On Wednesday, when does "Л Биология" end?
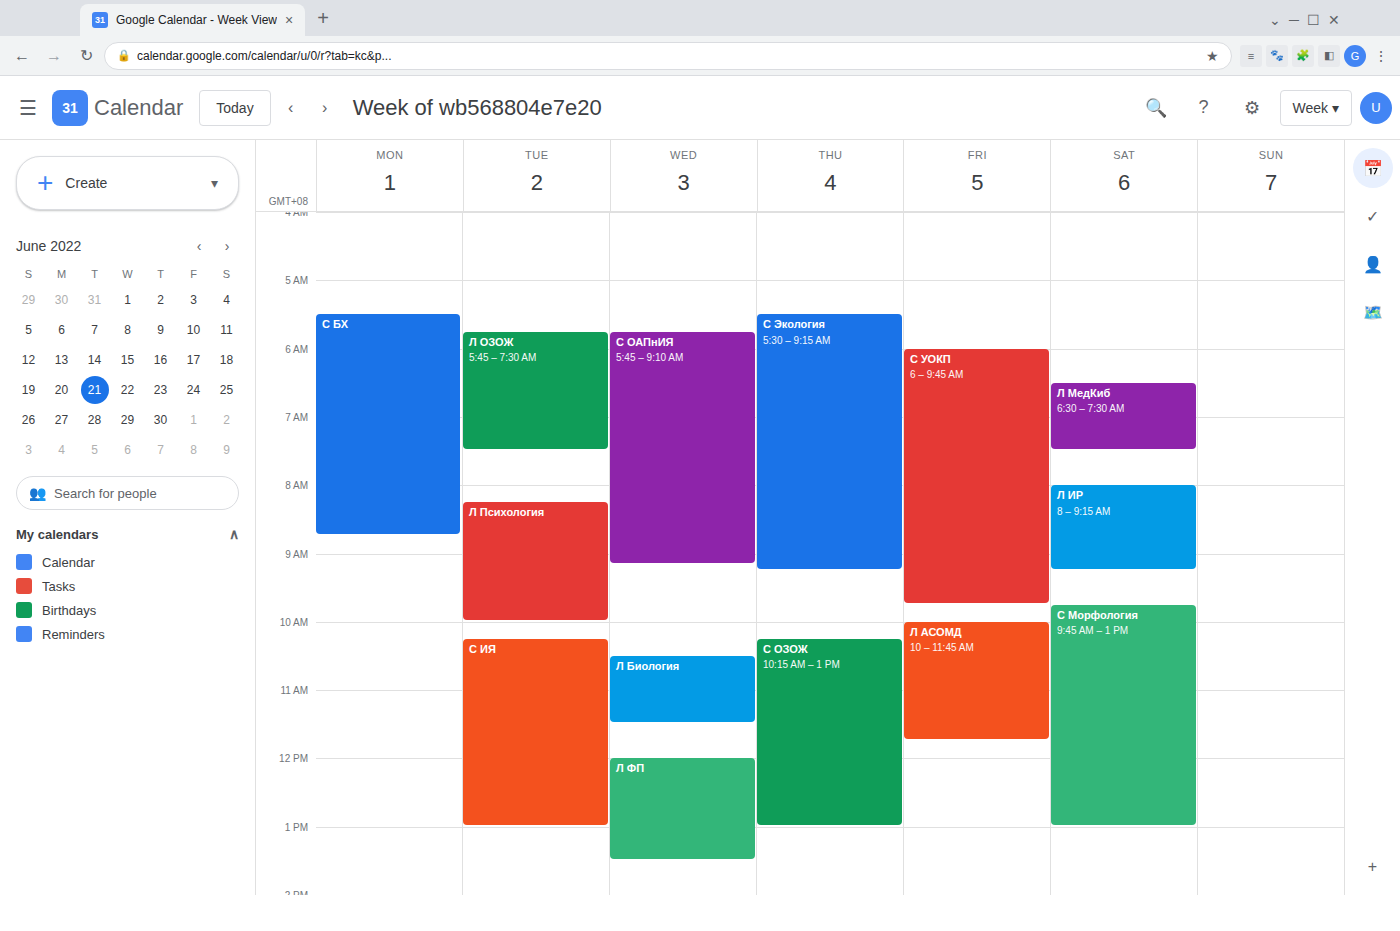
11:30 AM